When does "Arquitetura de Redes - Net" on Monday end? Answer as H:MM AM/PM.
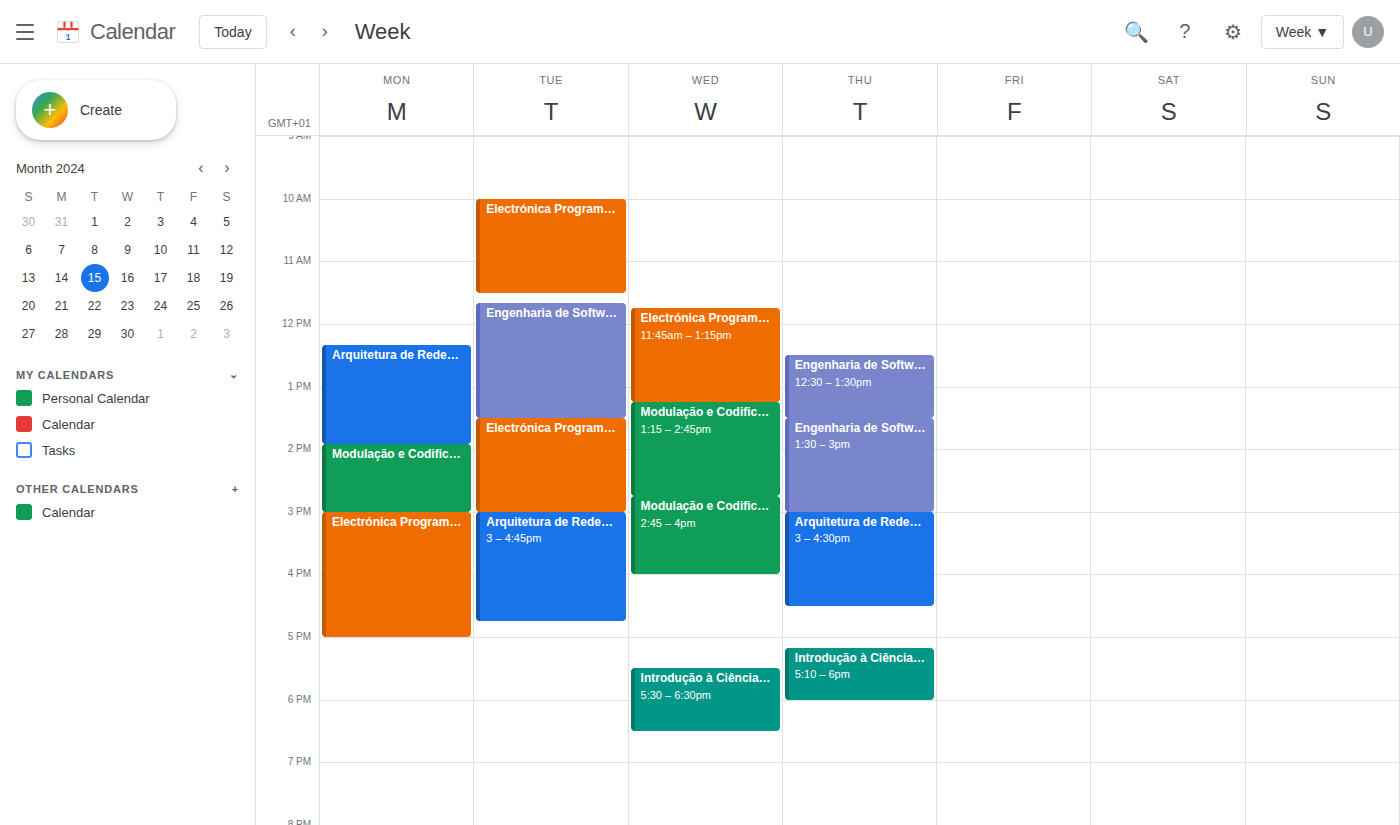
1:55 PM